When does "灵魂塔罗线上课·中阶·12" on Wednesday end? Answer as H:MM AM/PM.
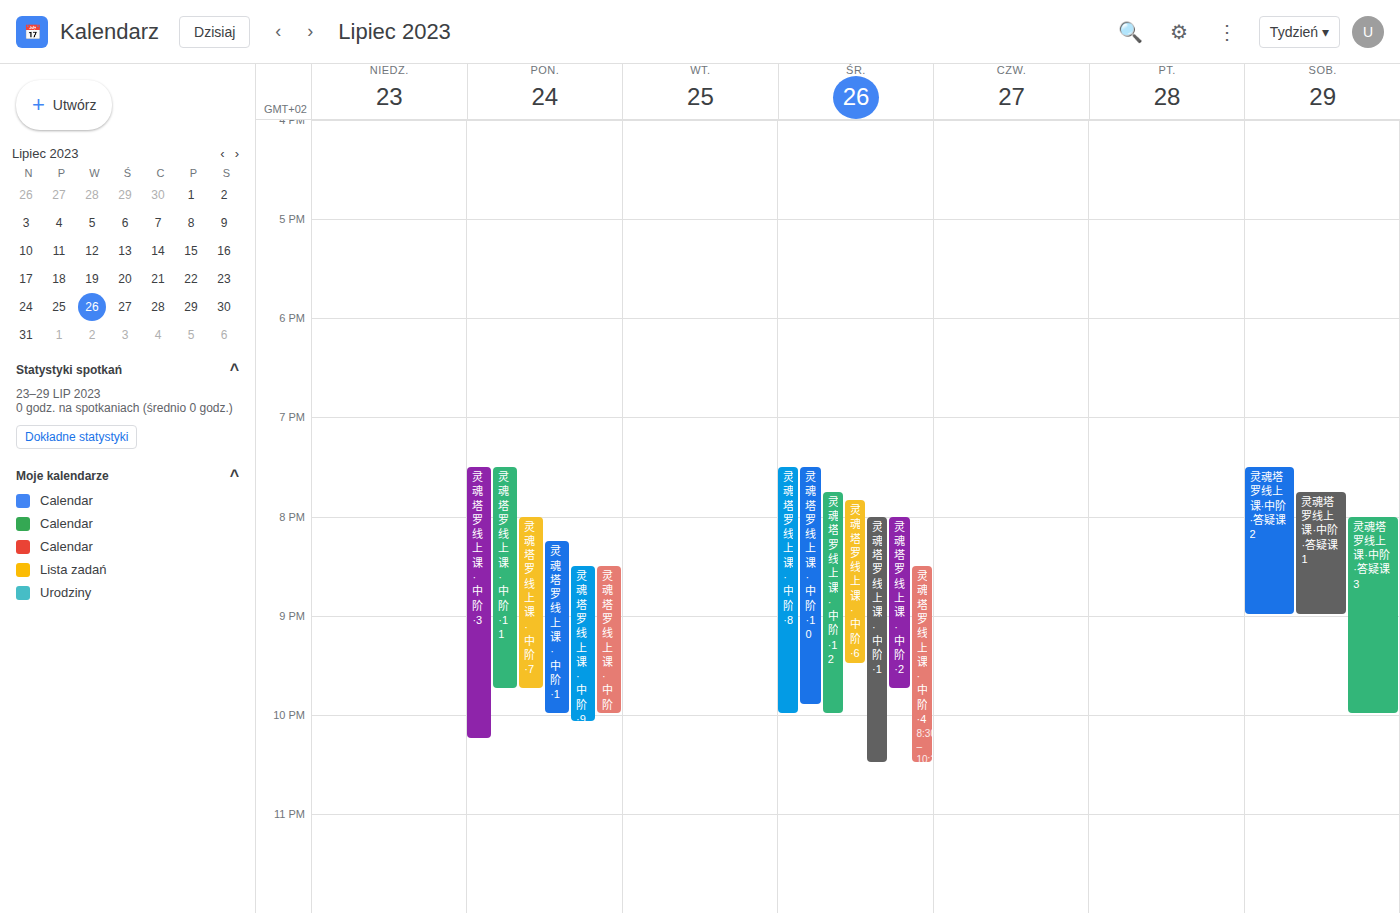
10:00 PM